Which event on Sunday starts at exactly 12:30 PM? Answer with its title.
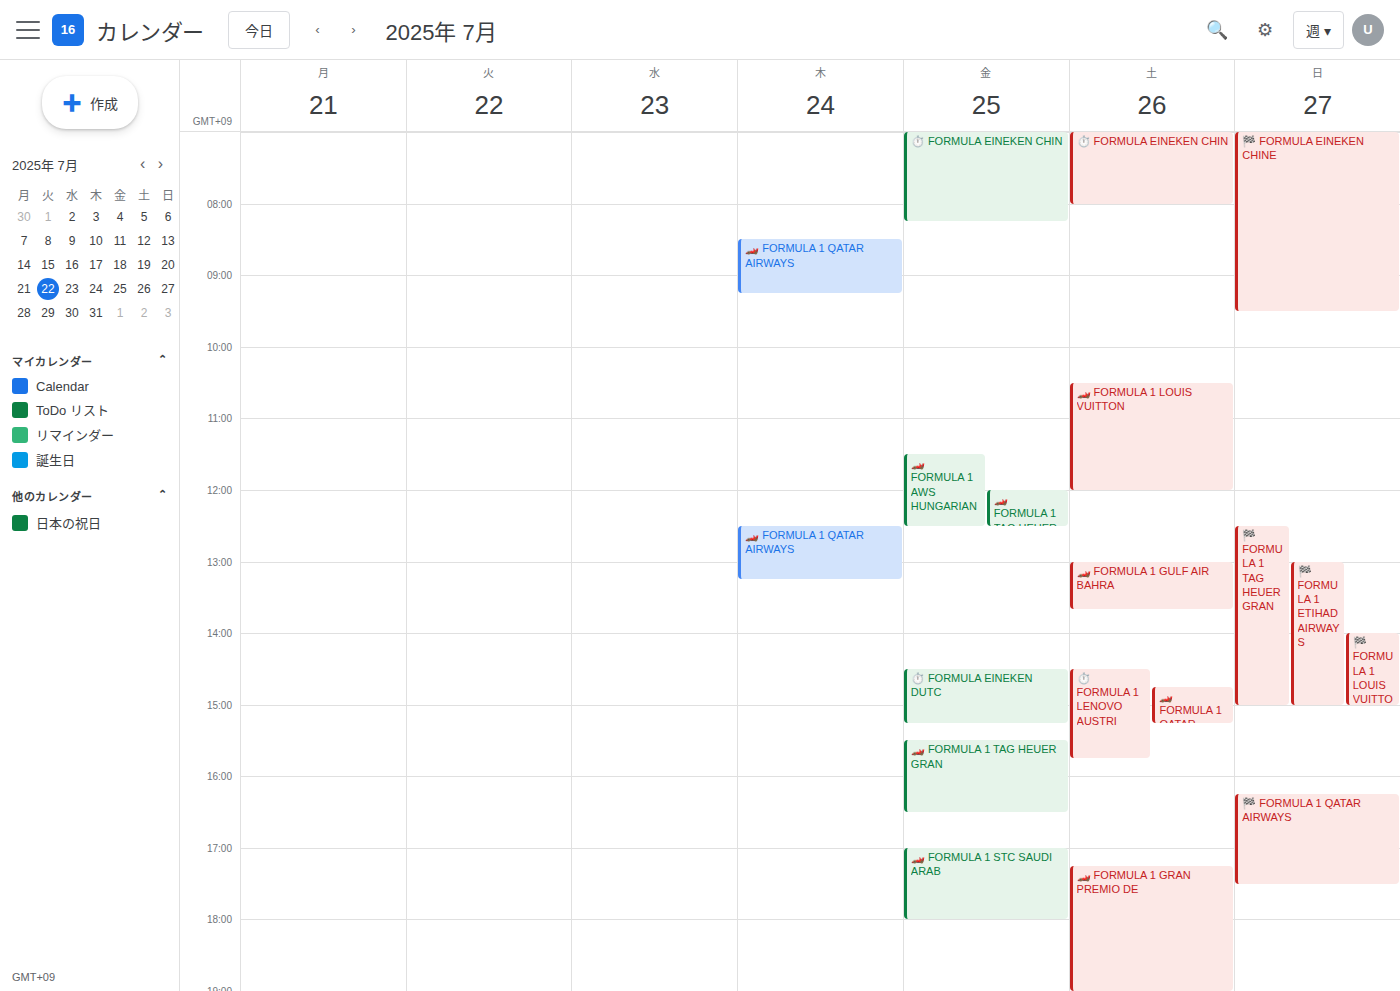
"🏁 FORMULA 1 TAG HEUER GRAN"